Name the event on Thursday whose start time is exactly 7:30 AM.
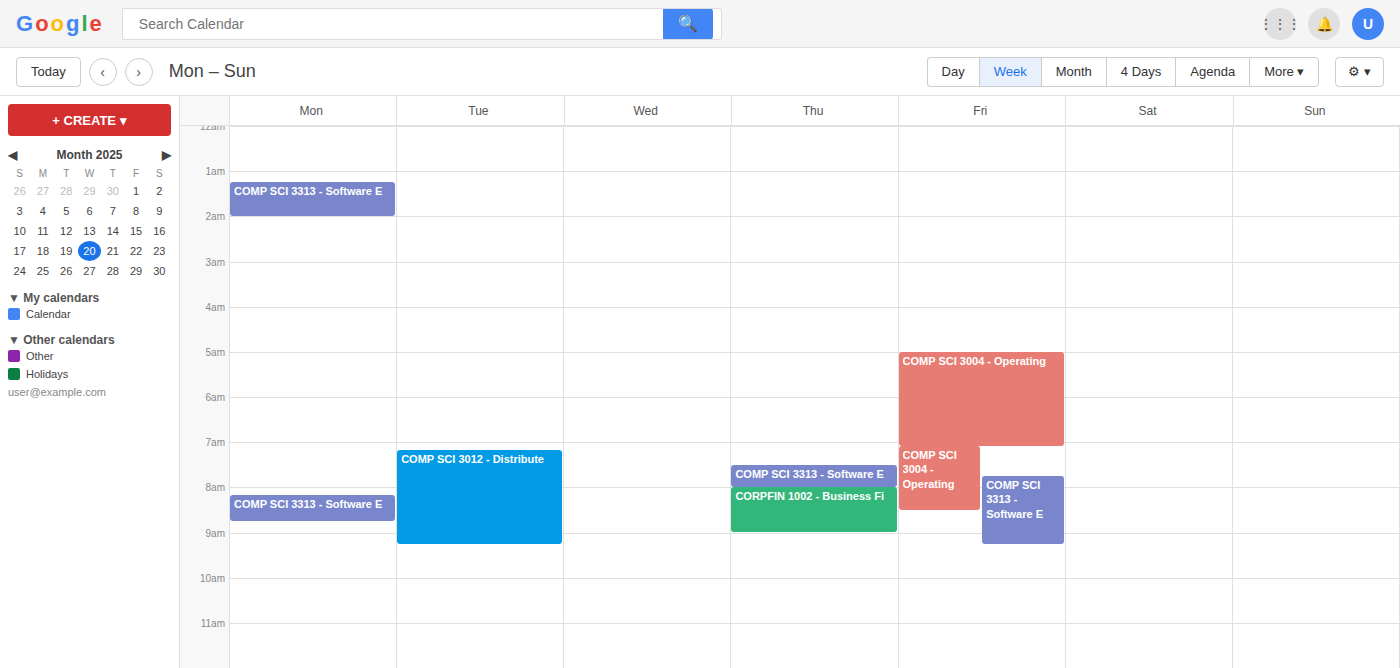
"COMP SCI 3313 - Software E"